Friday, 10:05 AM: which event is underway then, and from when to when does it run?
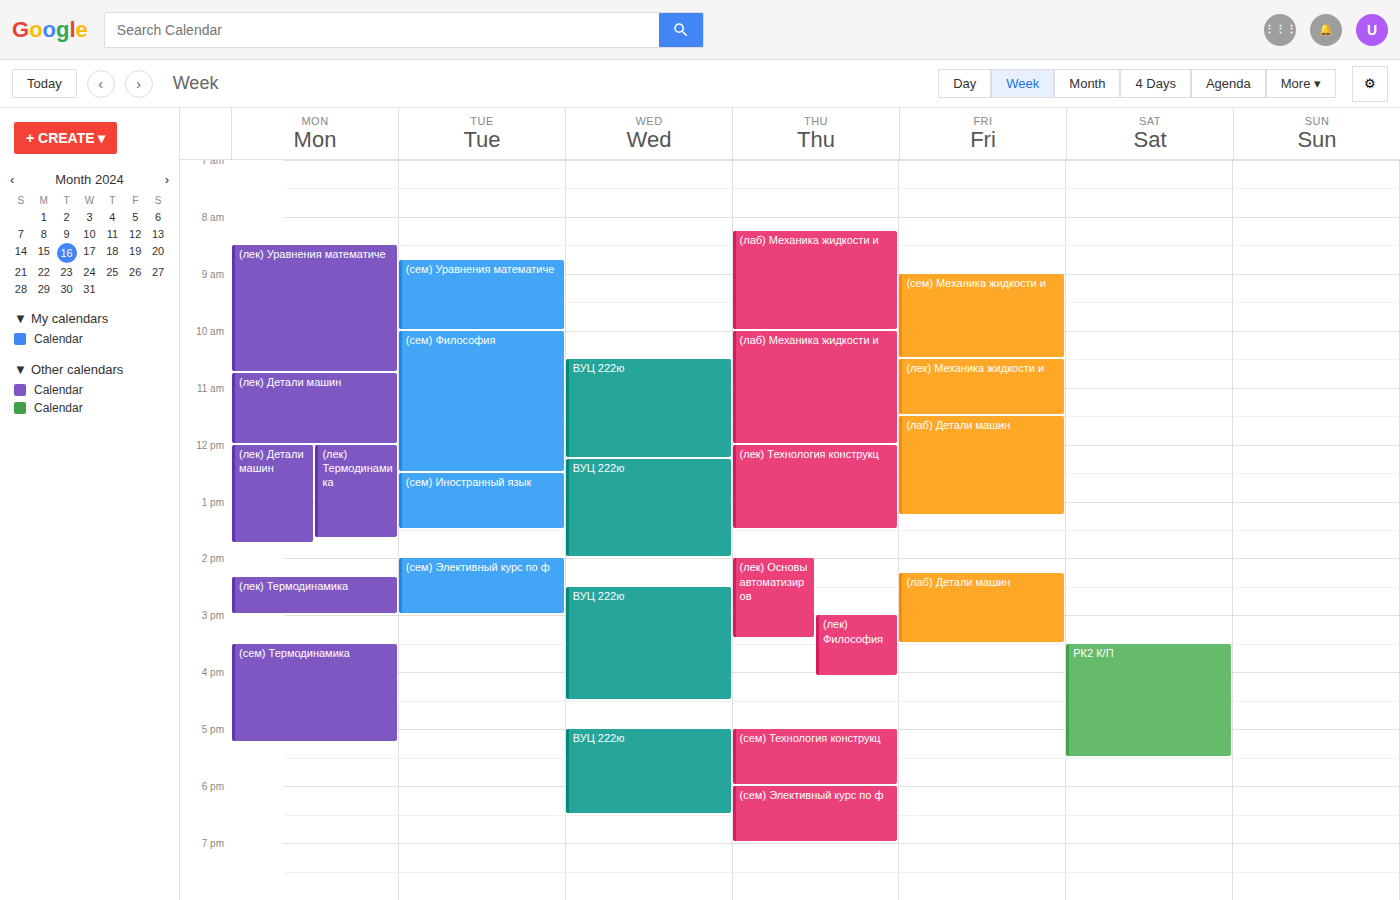
"(сем) Механика жидкости и", 9:00 AM to 10:30 AM